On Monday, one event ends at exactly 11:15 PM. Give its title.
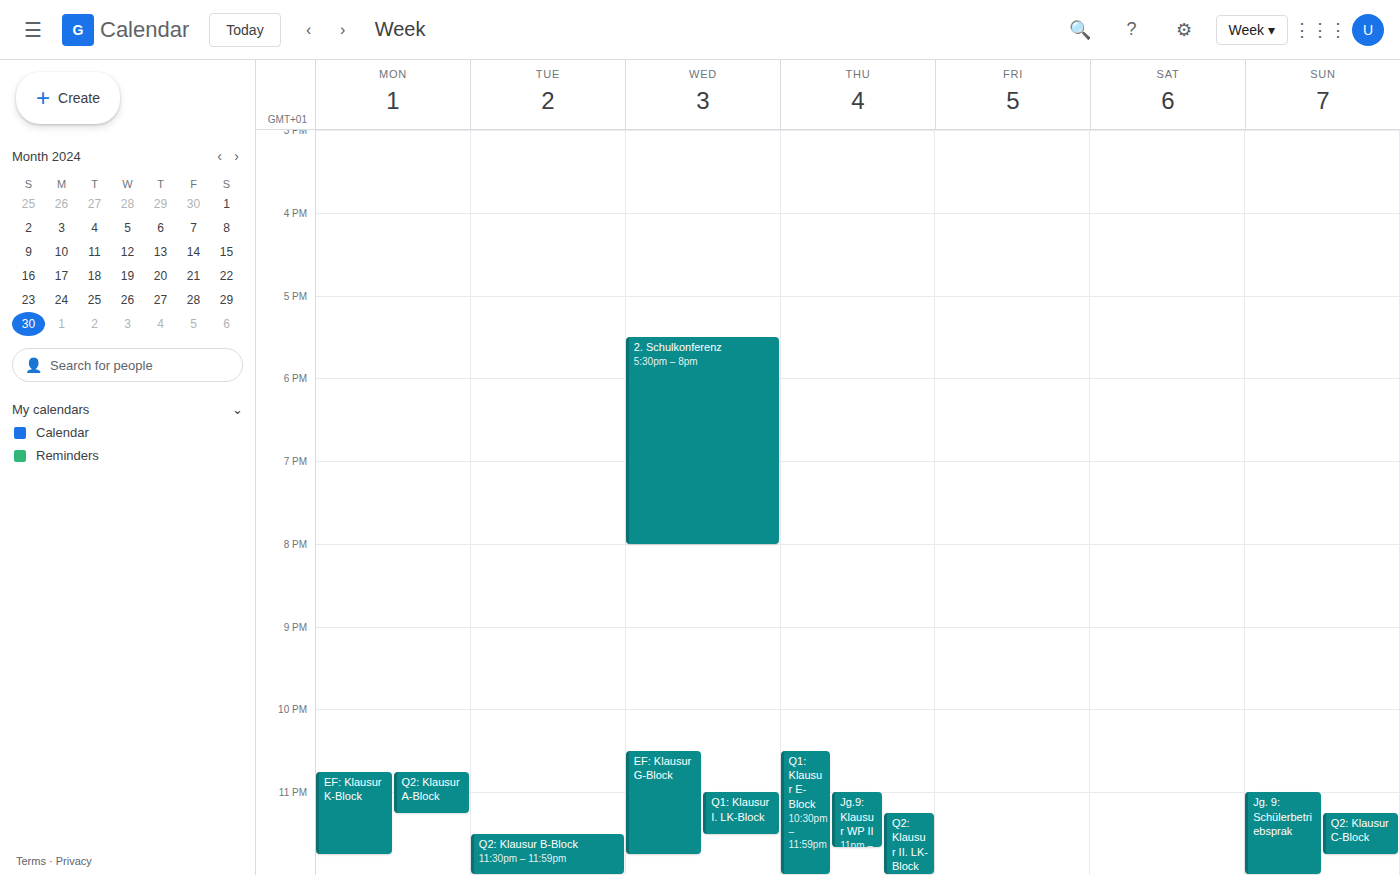
"Q2: Klausur A-Block"